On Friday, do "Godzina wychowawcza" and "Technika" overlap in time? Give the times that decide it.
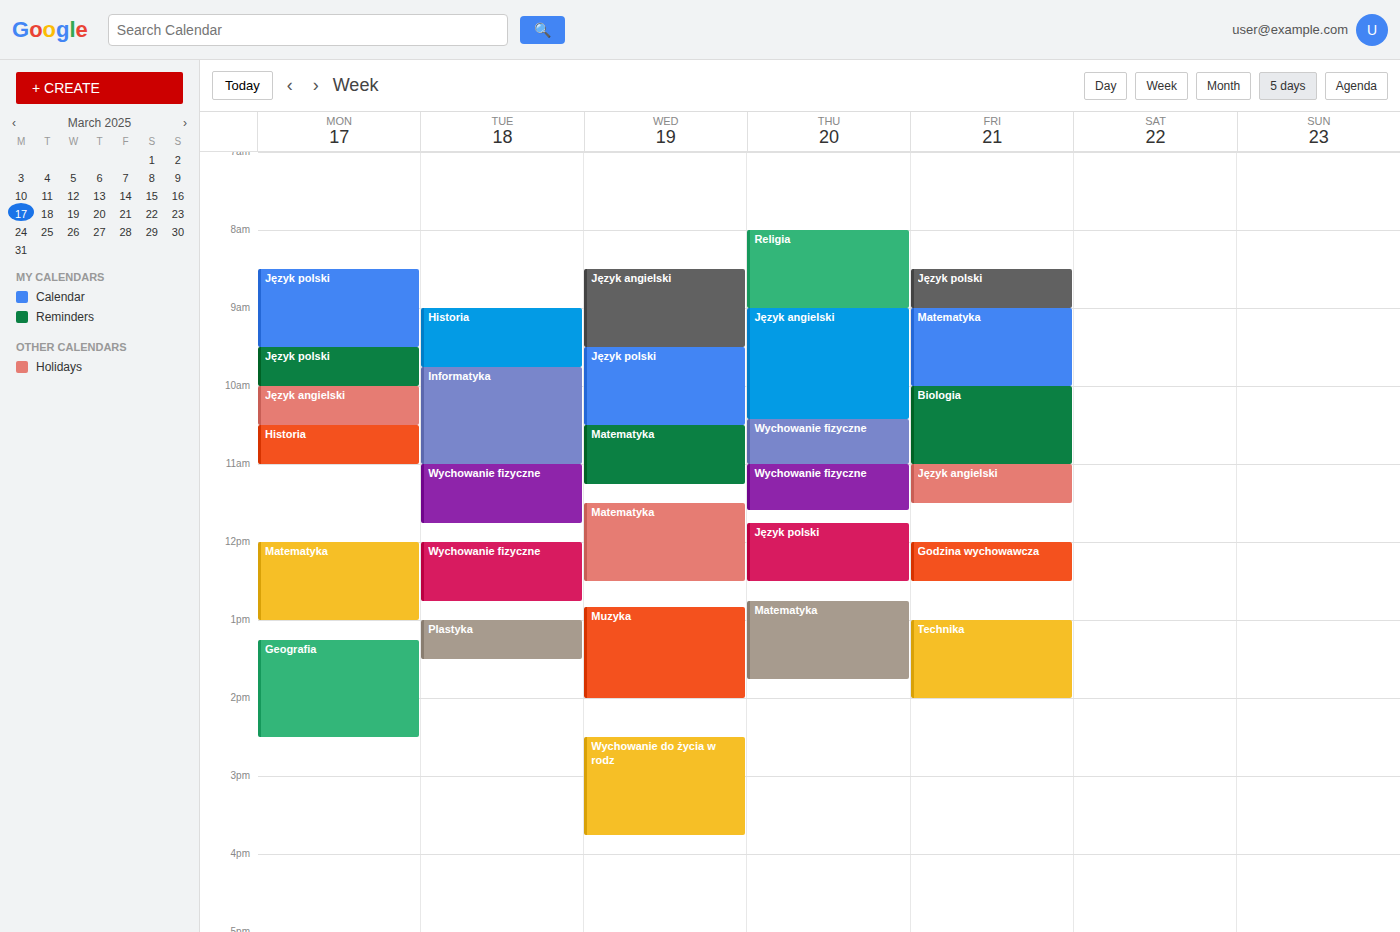
"Godzina wychowawcza" ends at 12:30 PM and "Technika" starts at 1:00 PM -- no overlap.